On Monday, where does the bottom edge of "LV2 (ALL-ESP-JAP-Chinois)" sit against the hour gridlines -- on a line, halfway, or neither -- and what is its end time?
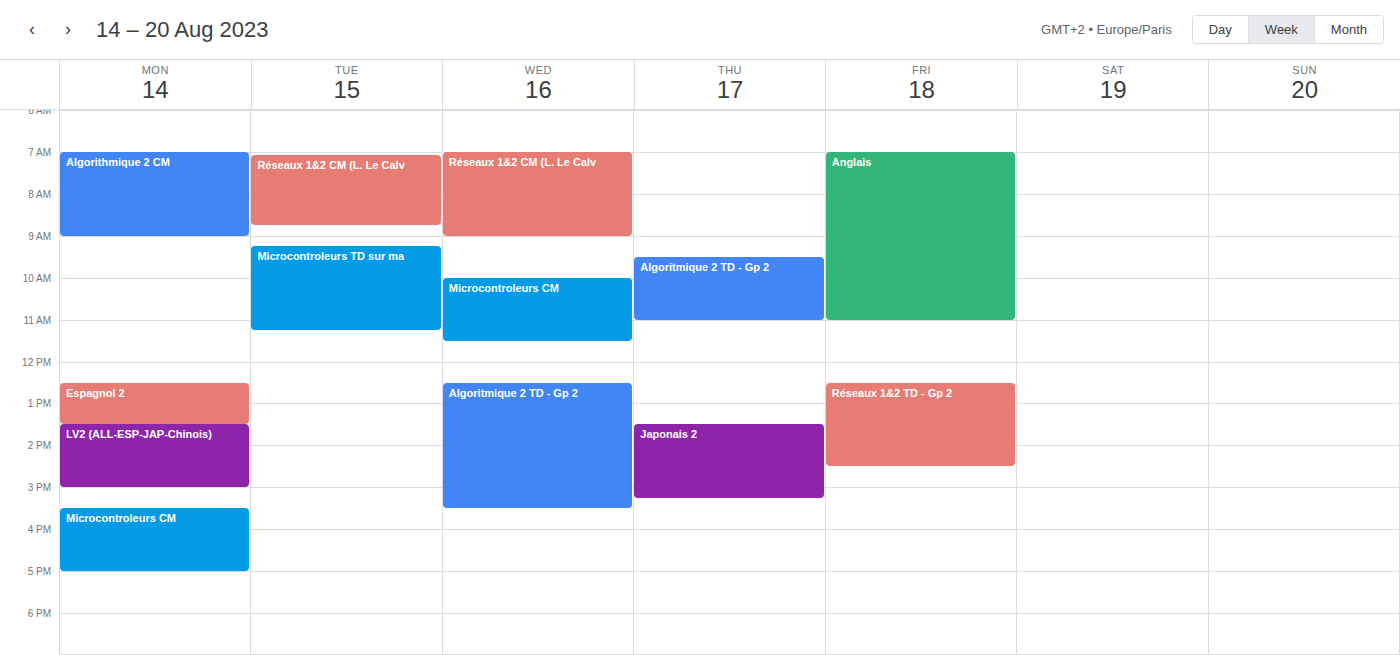
3:00 PM -- exactly on the 3 PM line.